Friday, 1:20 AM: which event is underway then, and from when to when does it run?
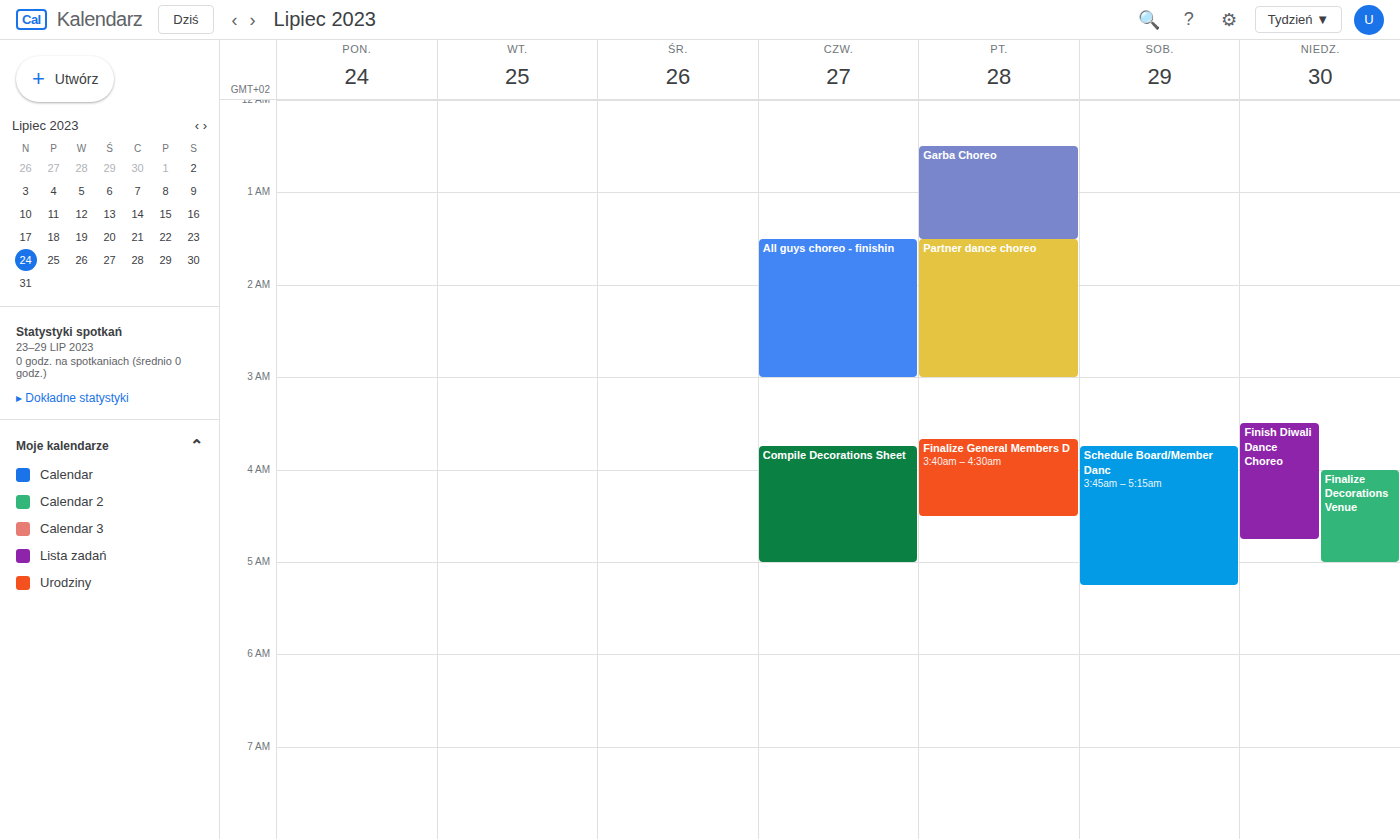
"Garba Choreo", 12:30 AM to 1:30 AM